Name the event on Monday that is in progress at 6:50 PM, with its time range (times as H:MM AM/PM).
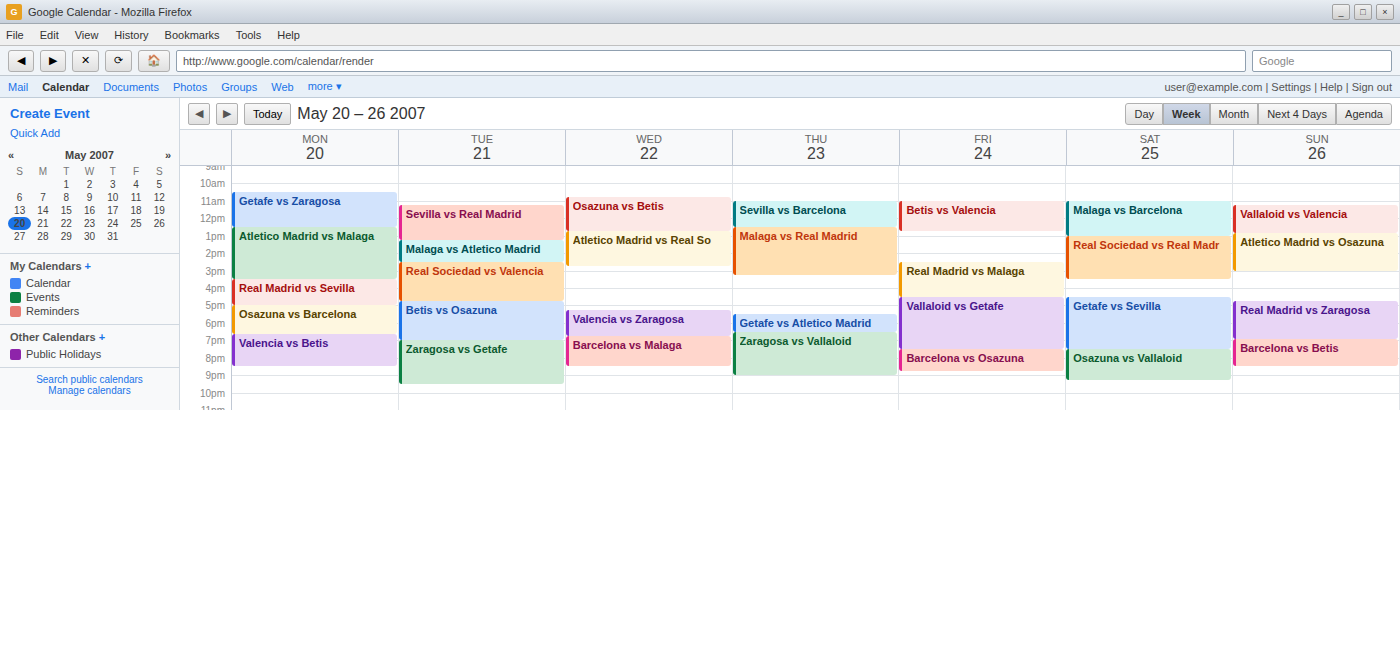
"Valencia vs Betis", 6:40 PM to 8:30 PM